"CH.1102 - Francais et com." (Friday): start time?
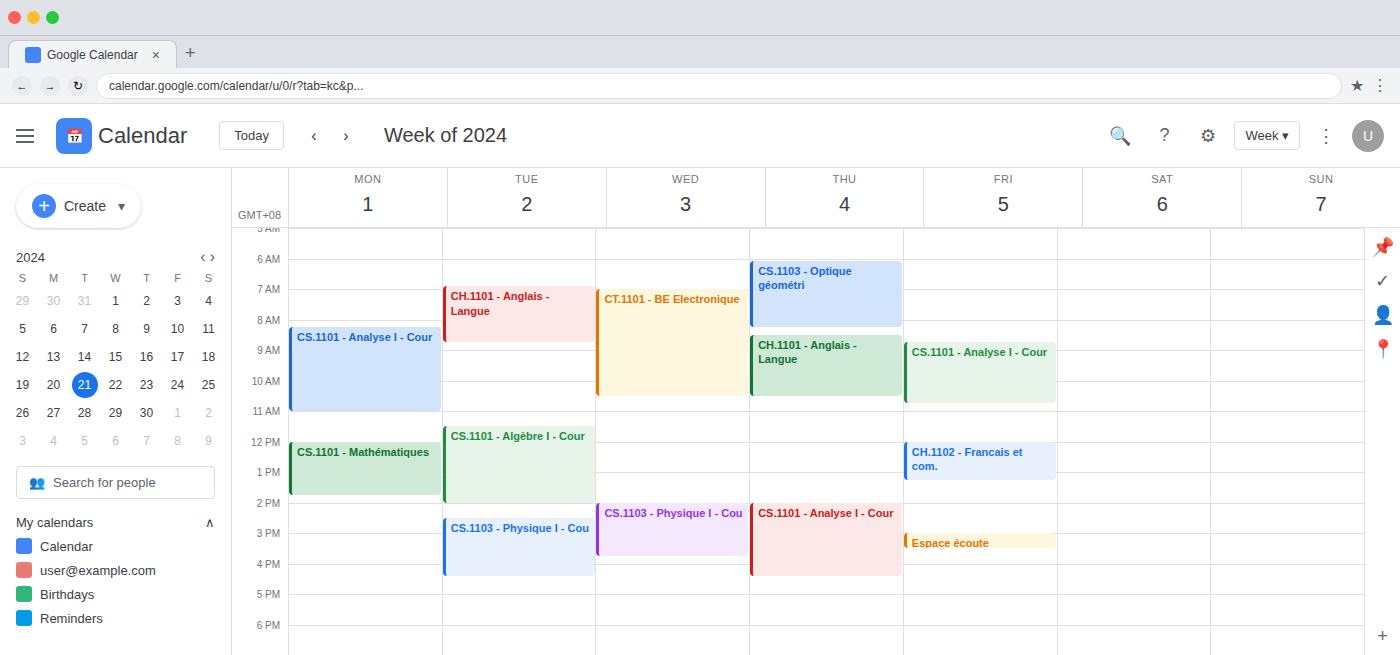
12:00 PM